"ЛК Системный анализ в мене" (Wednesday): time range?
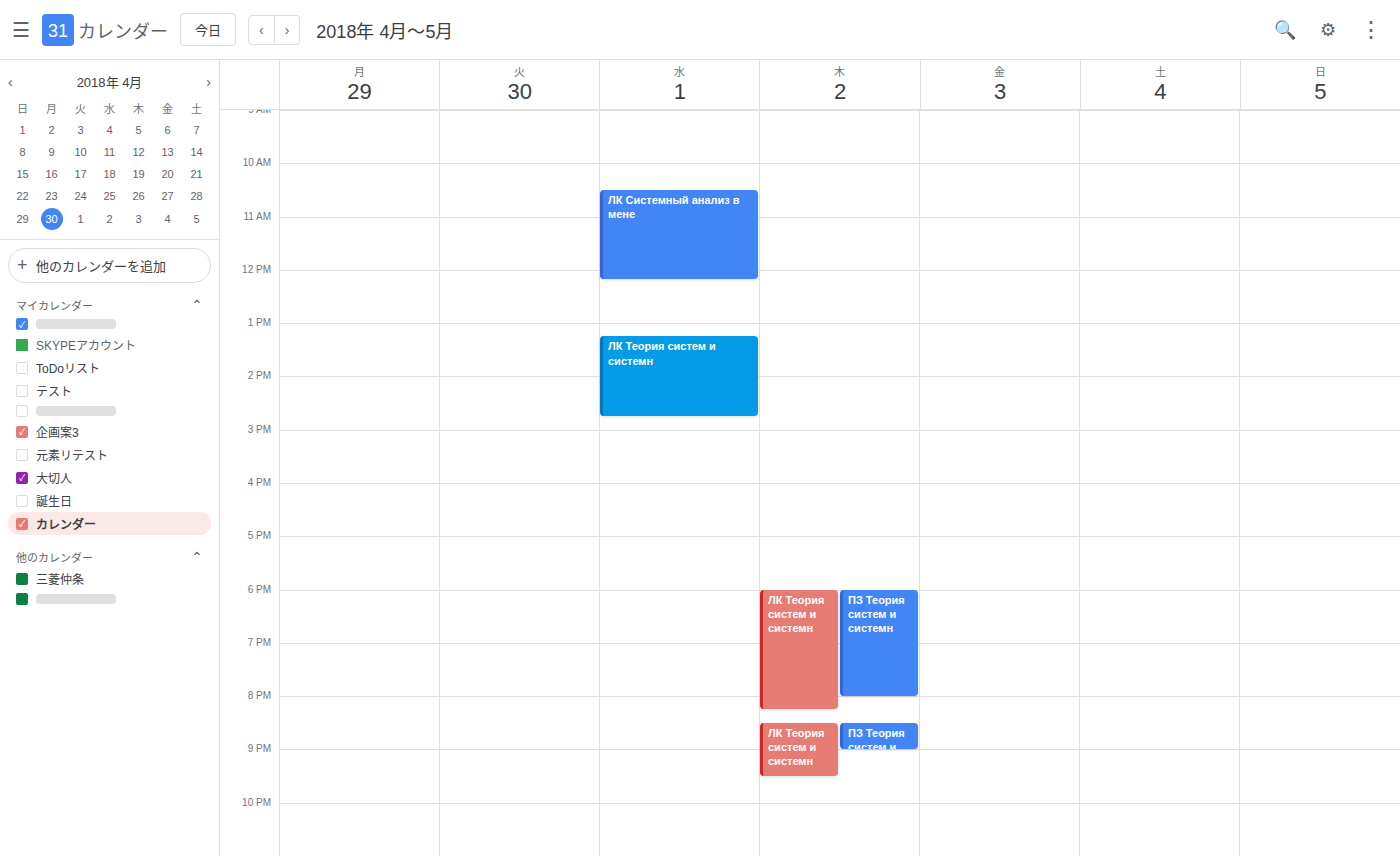
10:30 to 12:10